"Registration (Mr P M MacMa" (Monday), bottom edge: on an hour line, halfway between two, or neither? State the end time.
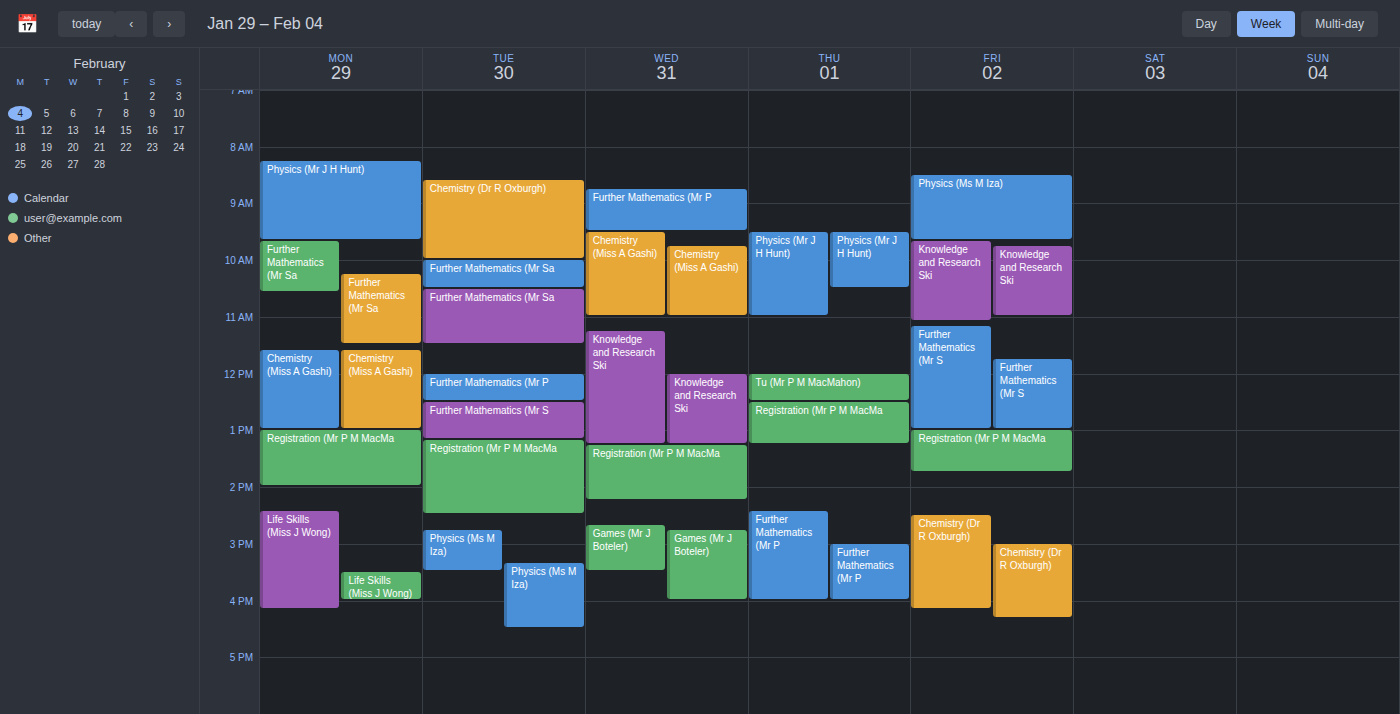
14:00 -- exactly on the 14:00 line.